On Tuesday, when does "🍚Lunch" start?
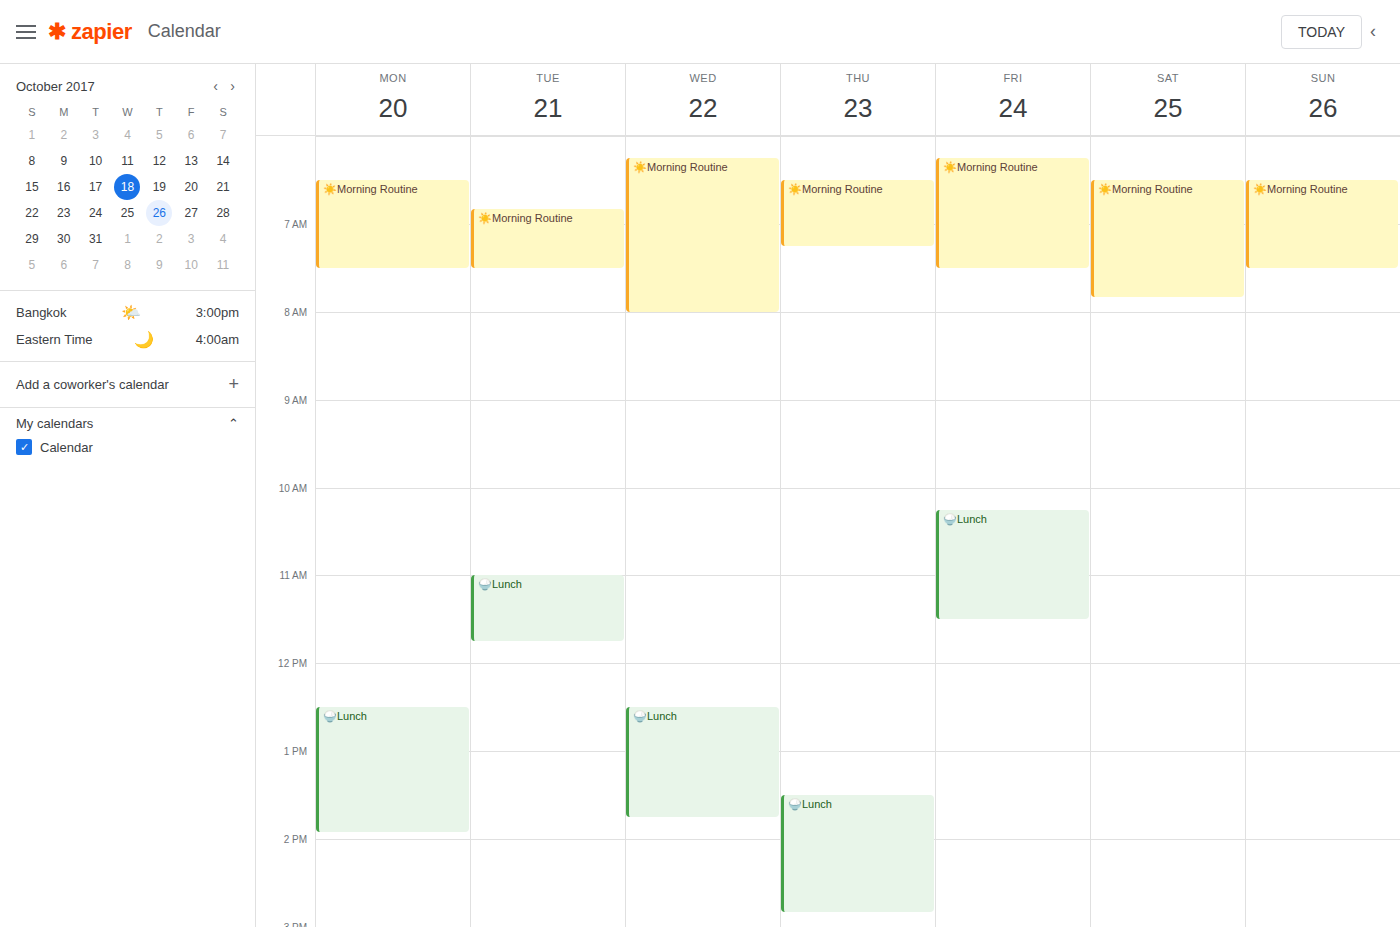
11:00 AM